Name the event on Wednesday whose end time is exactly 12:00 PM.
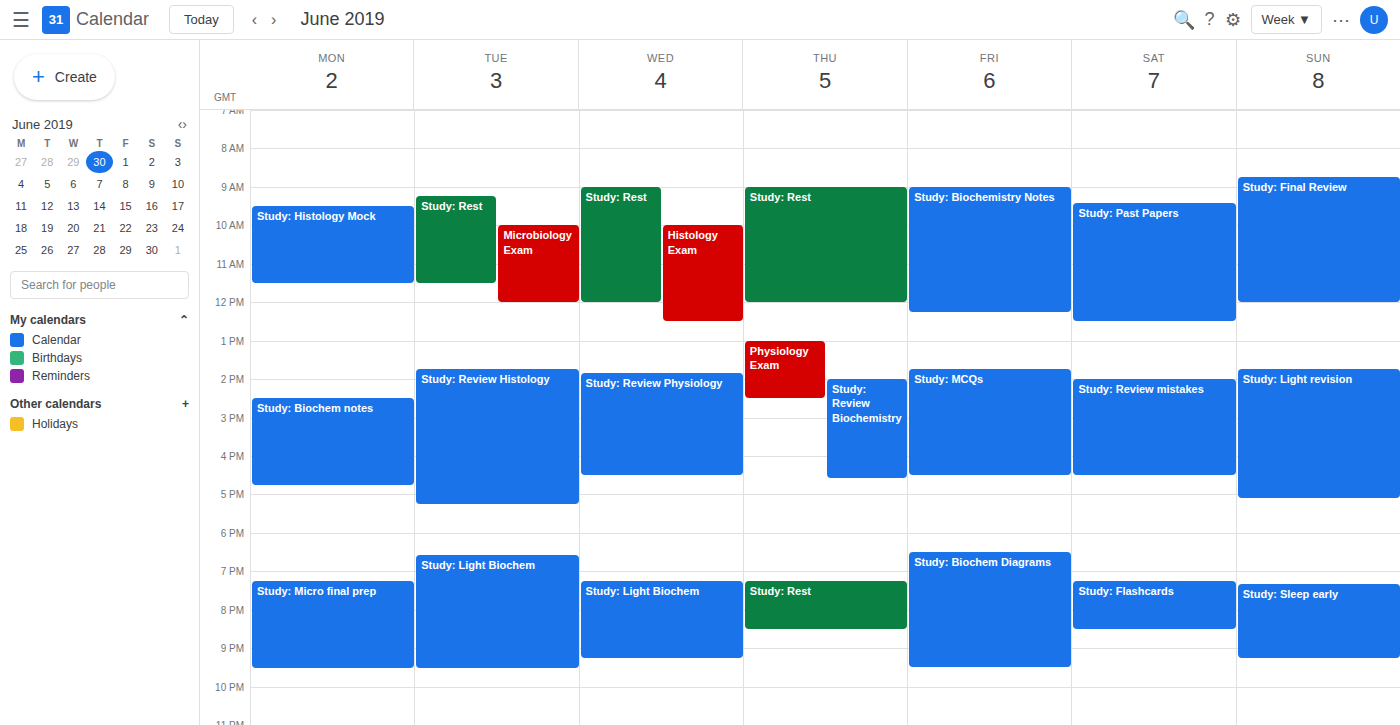
"Study: Rest"